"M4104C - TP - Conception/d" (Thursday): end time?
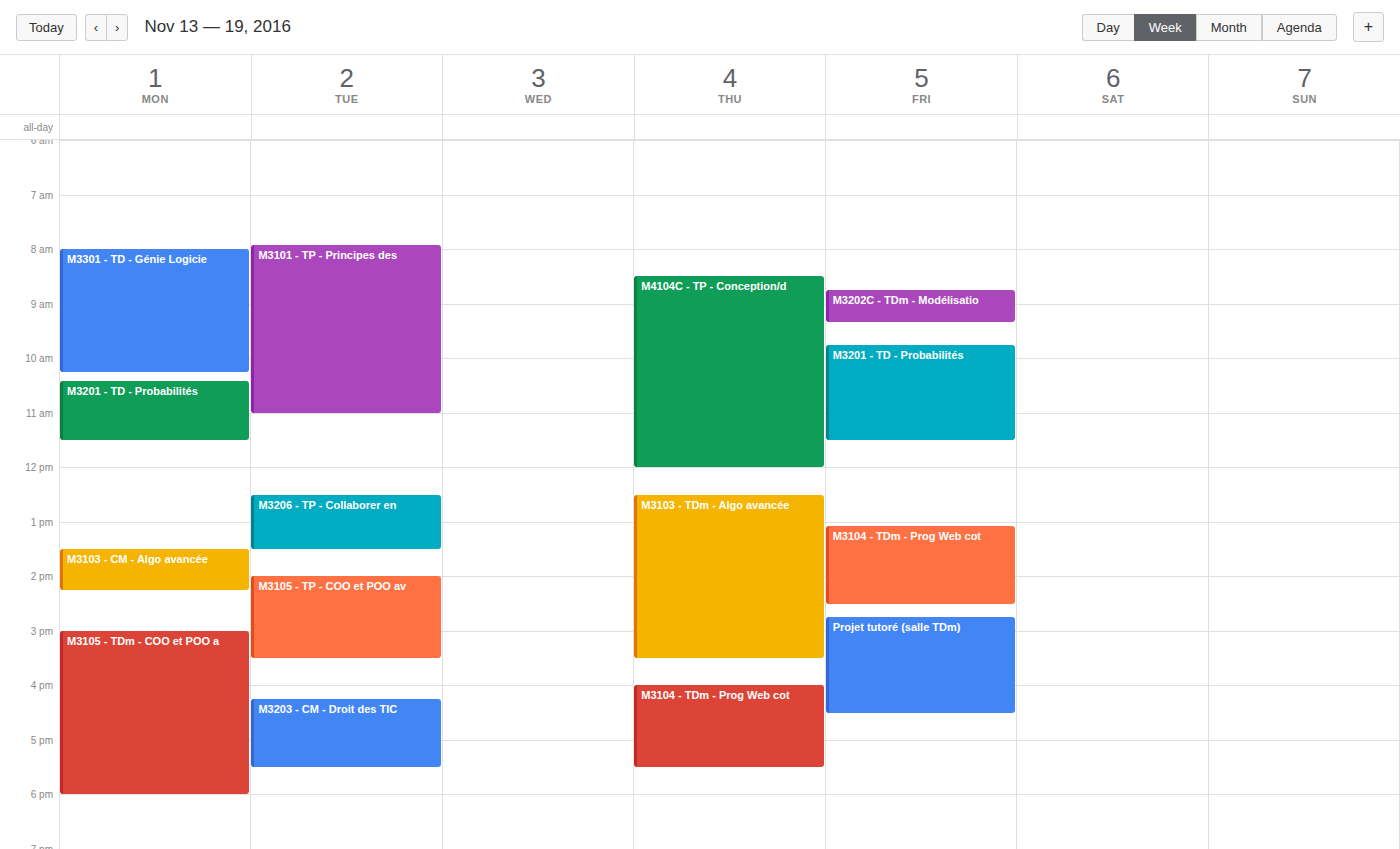
12:00 PM